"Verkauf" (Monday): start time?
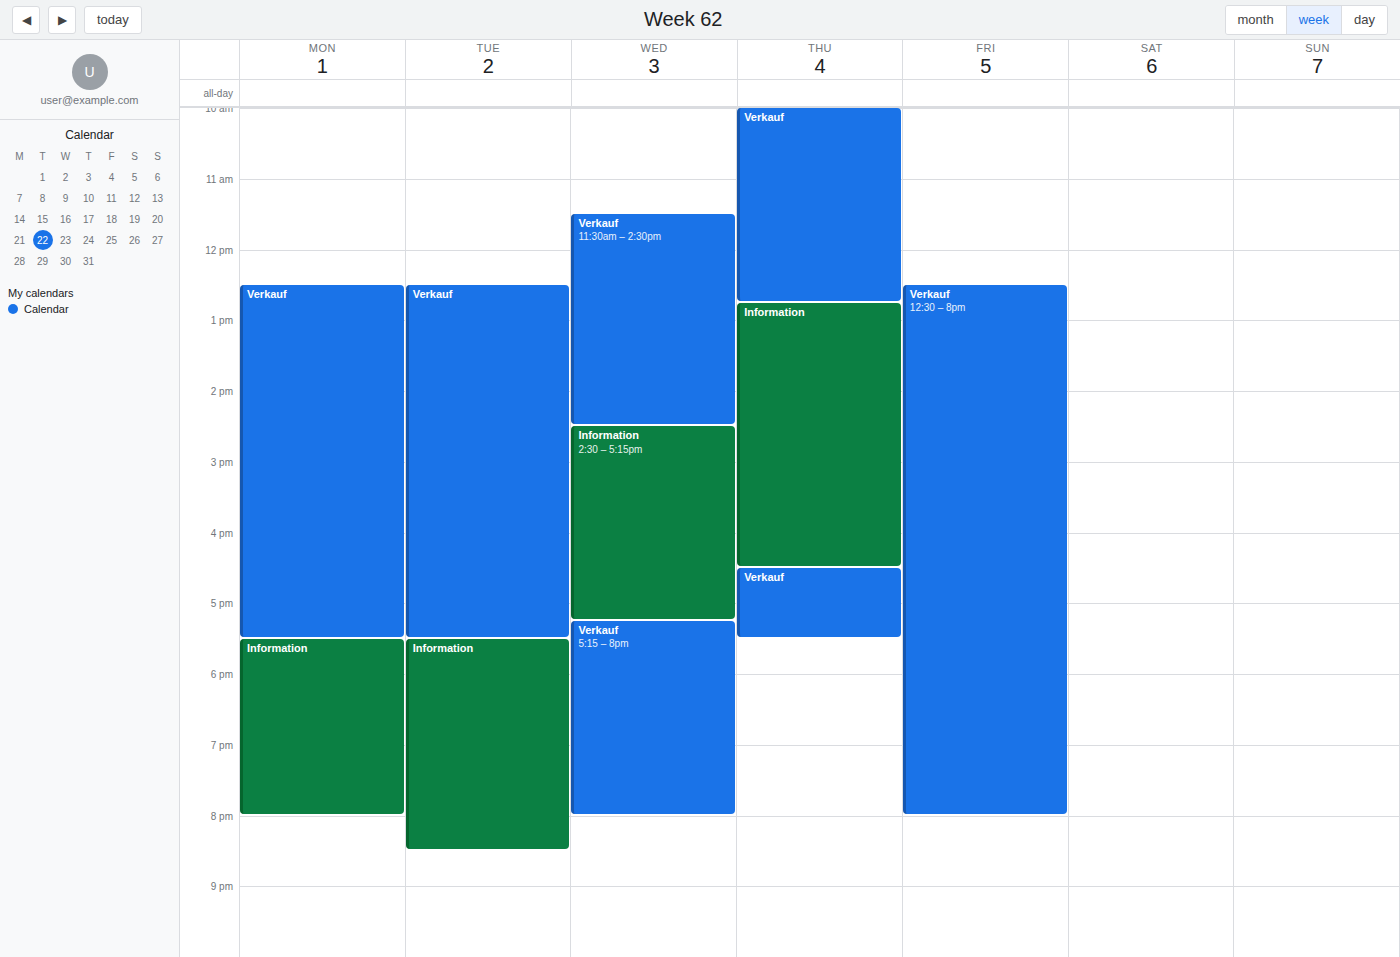
12:30